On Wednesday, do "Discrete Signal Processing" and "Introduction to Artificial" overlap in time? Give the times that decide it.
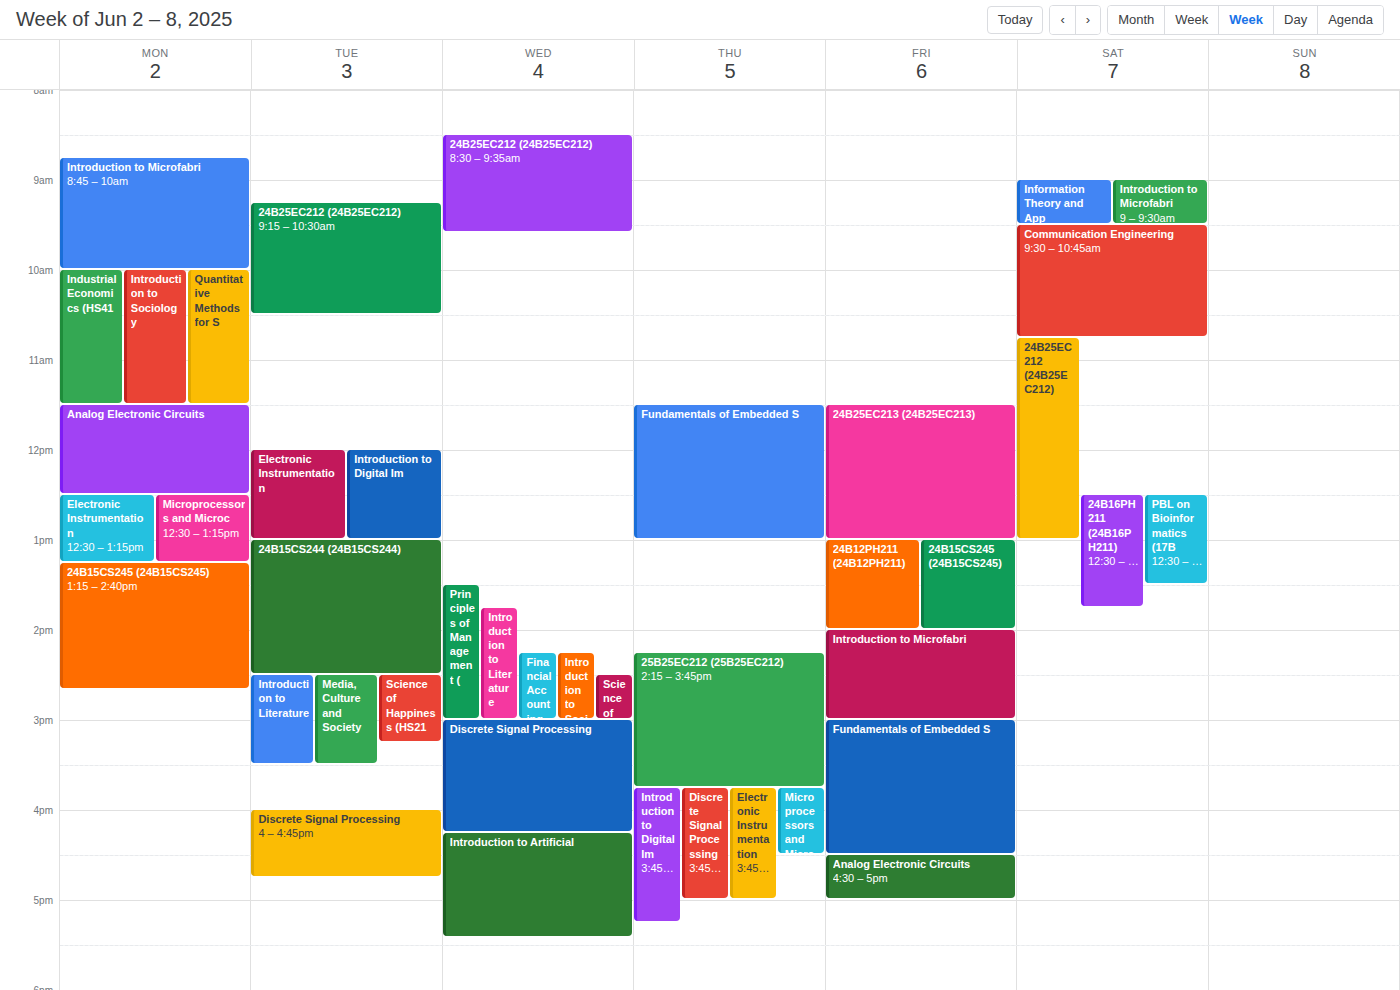
"Discrete Signal Processing" ends at 4:15 PM, exactly when "Introduction to Artificial" starts -- they touch but do not overlap.